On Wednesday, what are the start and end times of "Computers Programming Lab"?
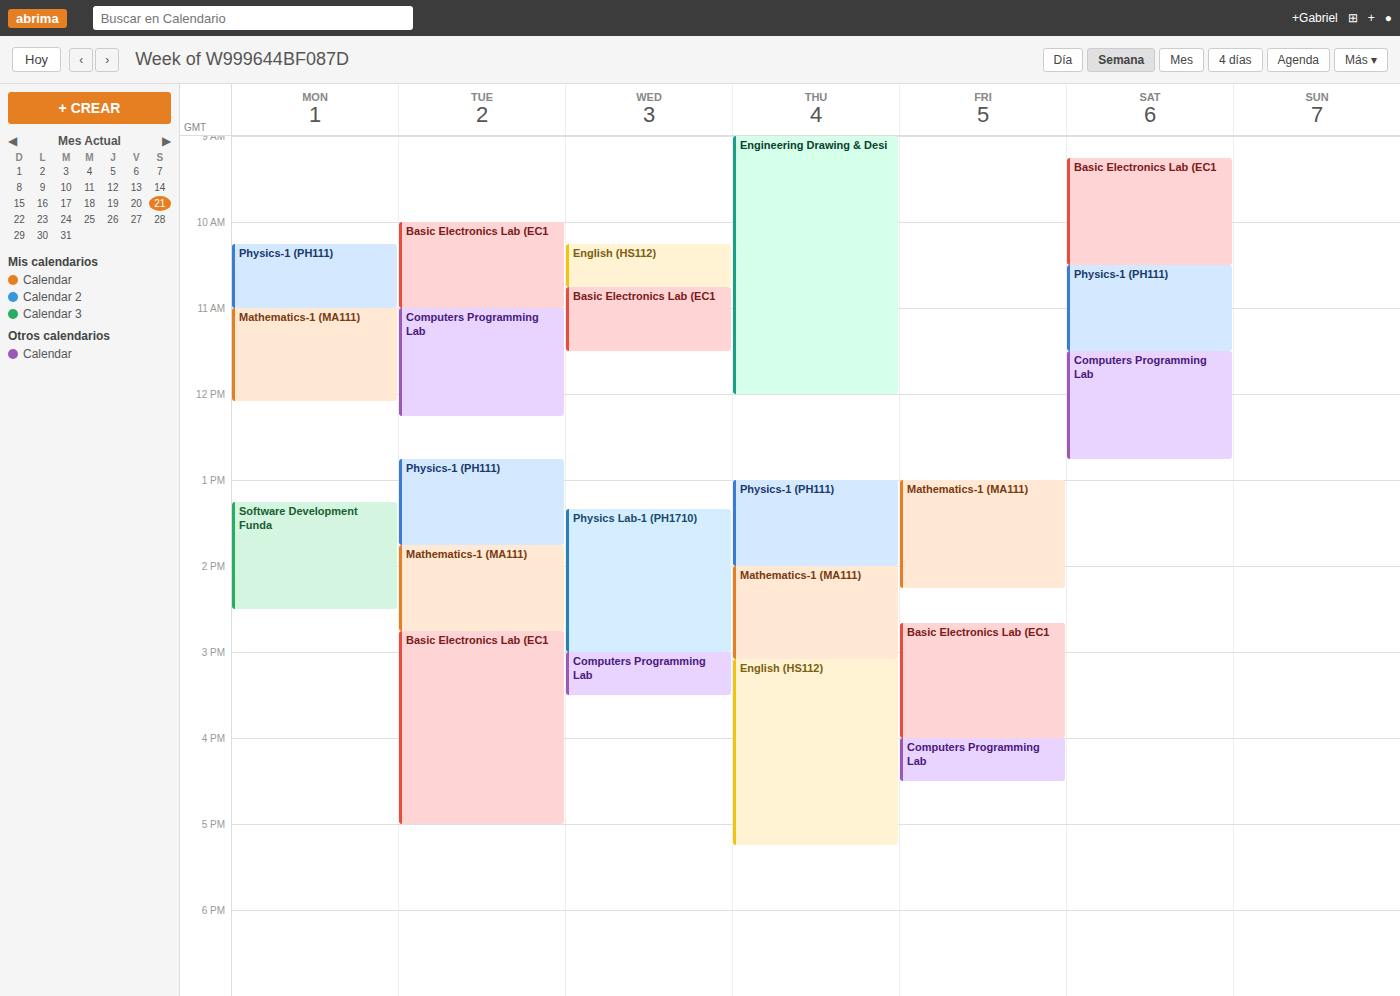
3:00 PM to 3:30 PM